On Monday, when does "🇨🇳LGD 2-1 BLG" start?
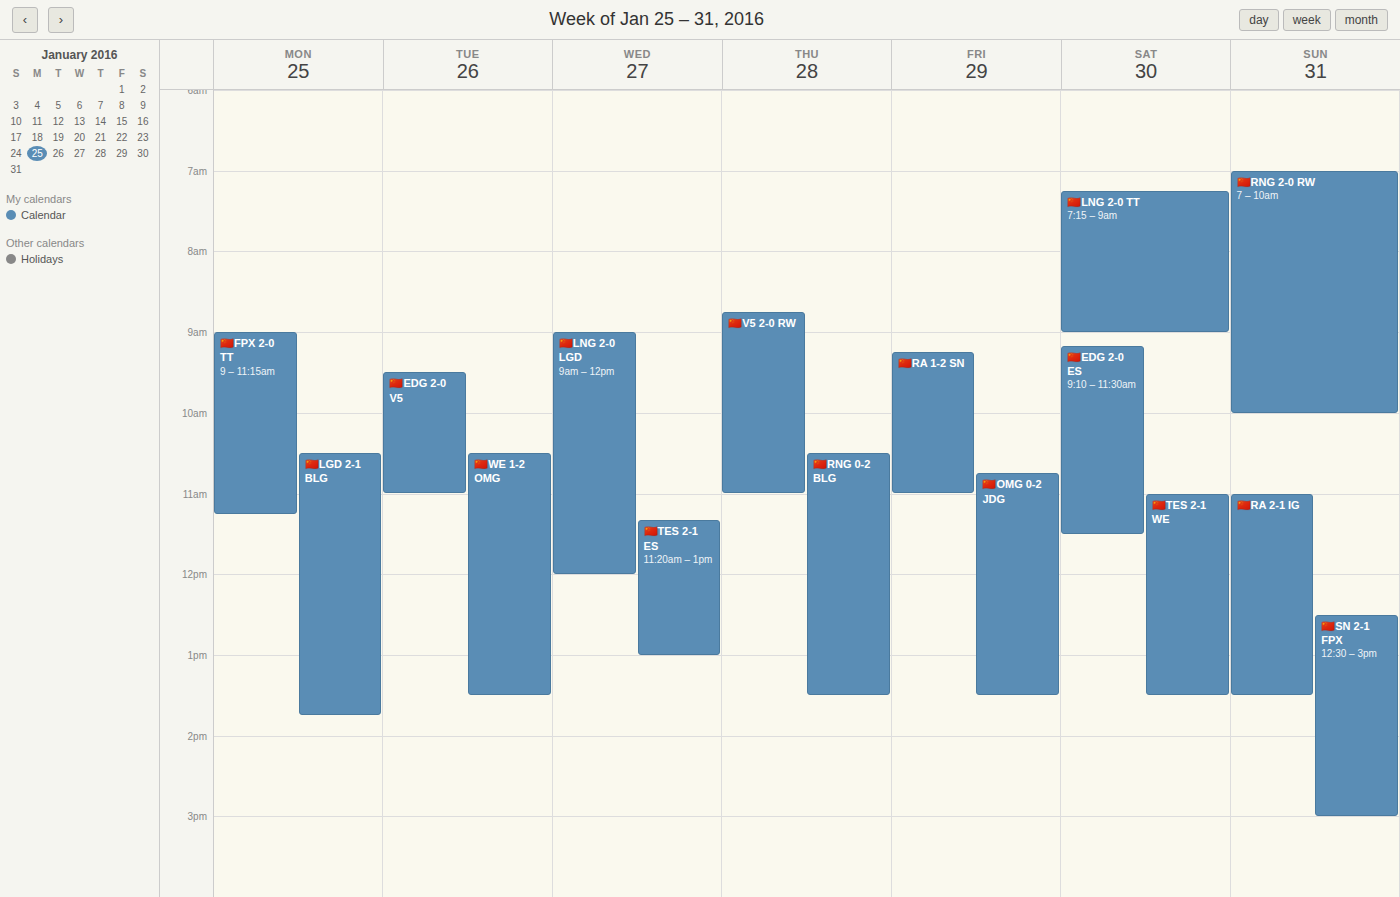
10:30 AM